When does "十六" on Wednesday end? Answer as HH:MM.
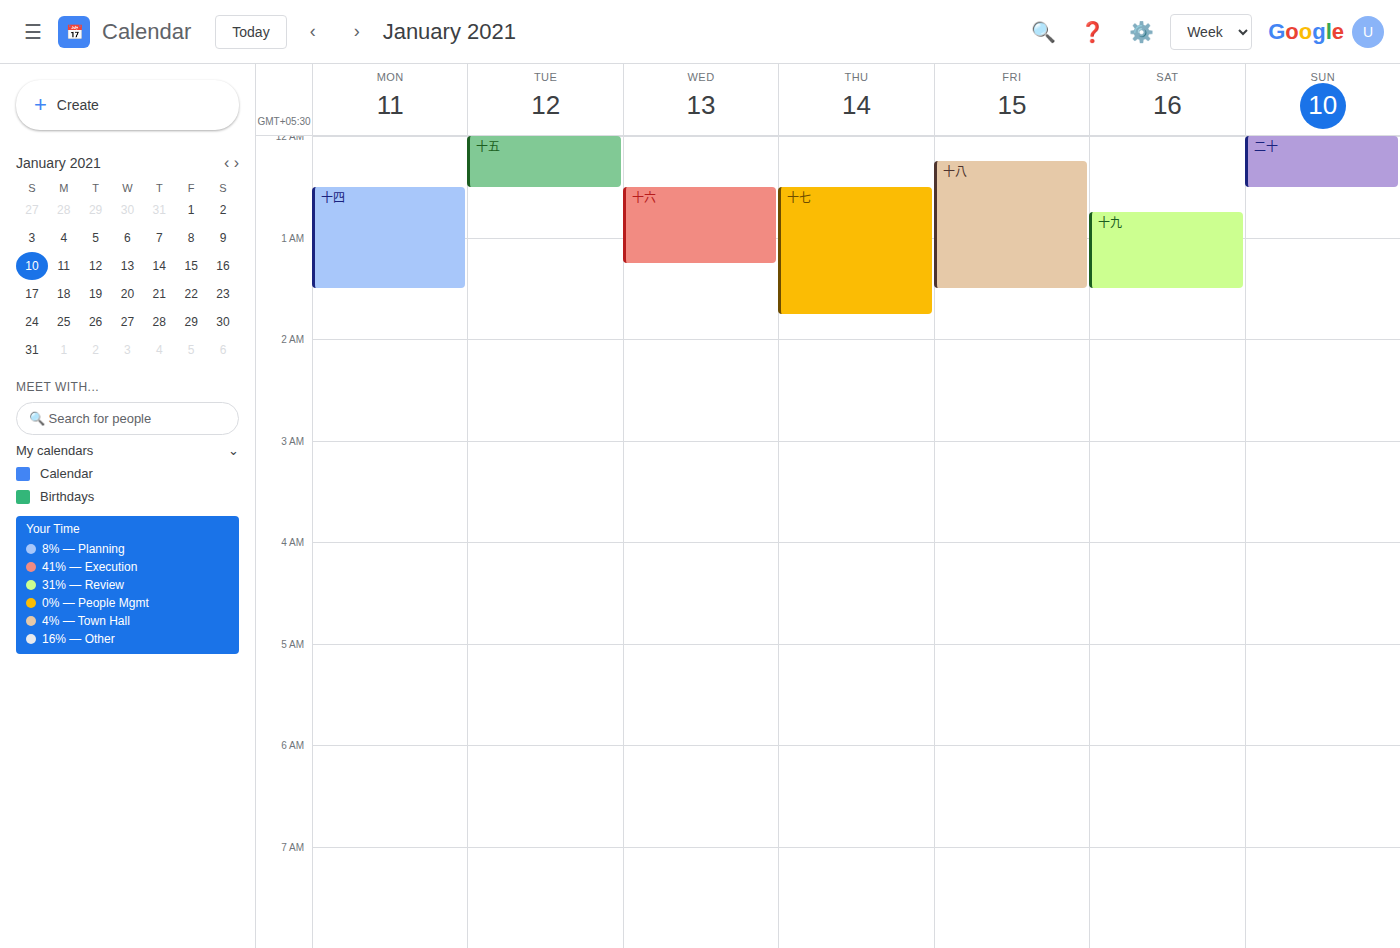
01:15